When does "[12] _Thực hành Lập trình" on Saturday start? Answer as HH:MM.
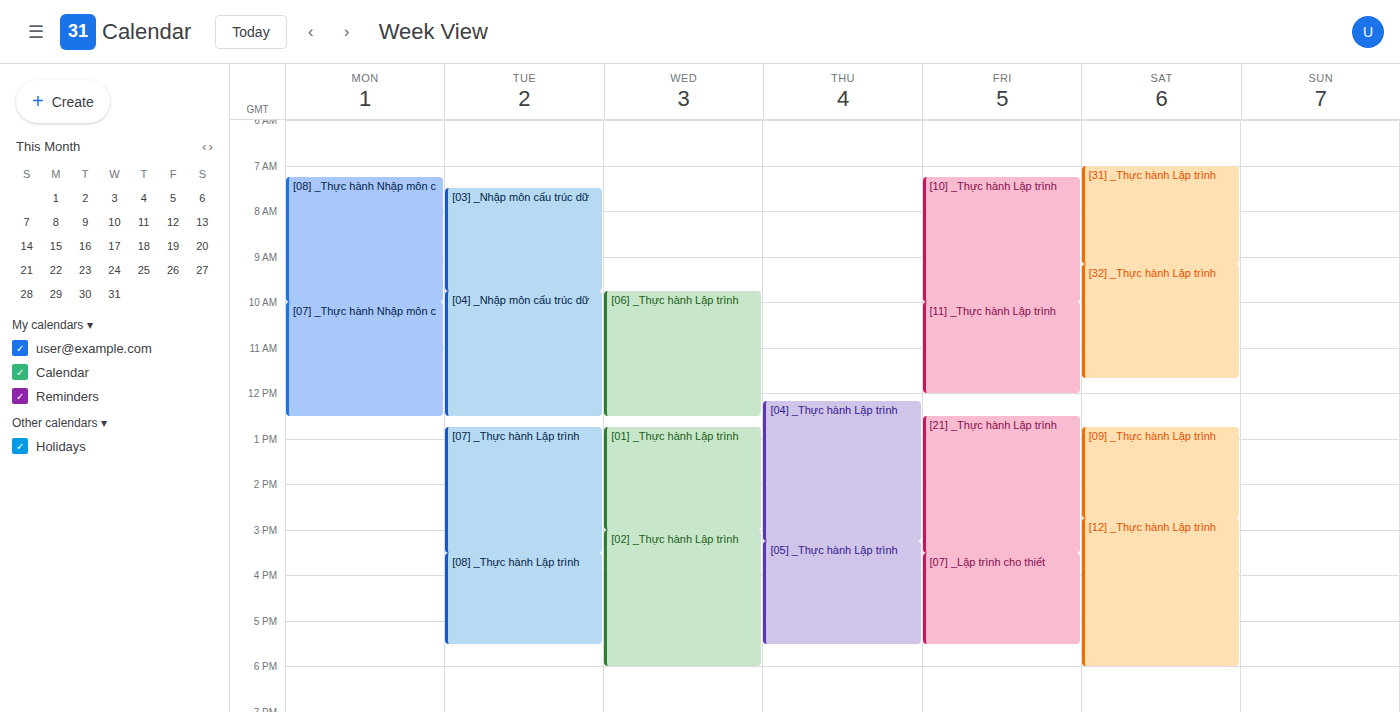
14:45